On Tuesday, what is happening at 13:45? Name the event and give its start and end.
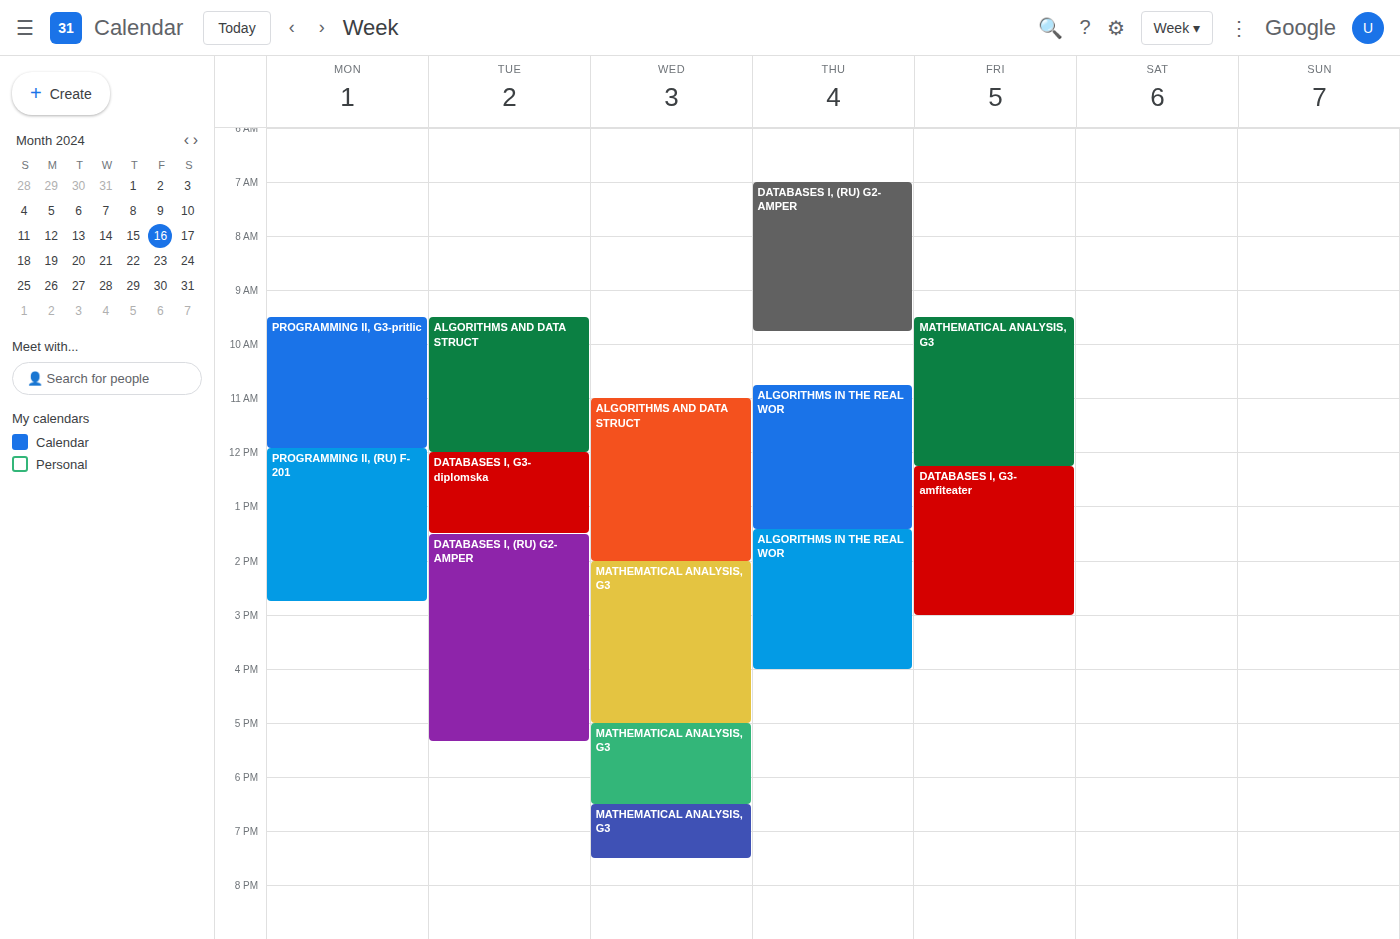
"DATABASES I, (RU) G2-AMPER", 13:30 to 17:20